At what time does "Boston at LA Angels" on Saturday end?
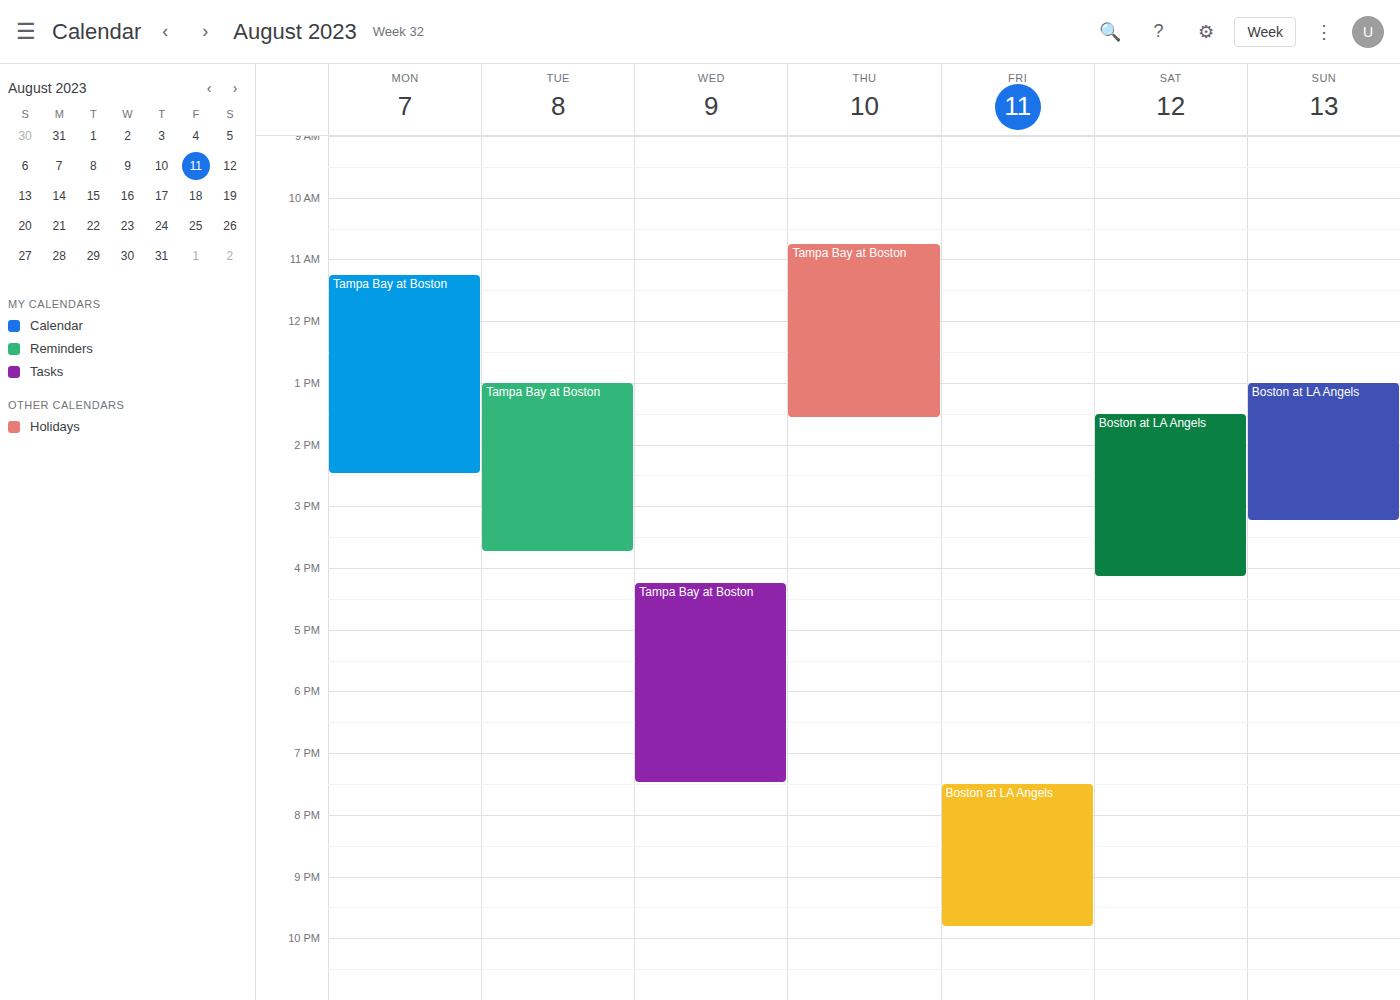
4:10 PM